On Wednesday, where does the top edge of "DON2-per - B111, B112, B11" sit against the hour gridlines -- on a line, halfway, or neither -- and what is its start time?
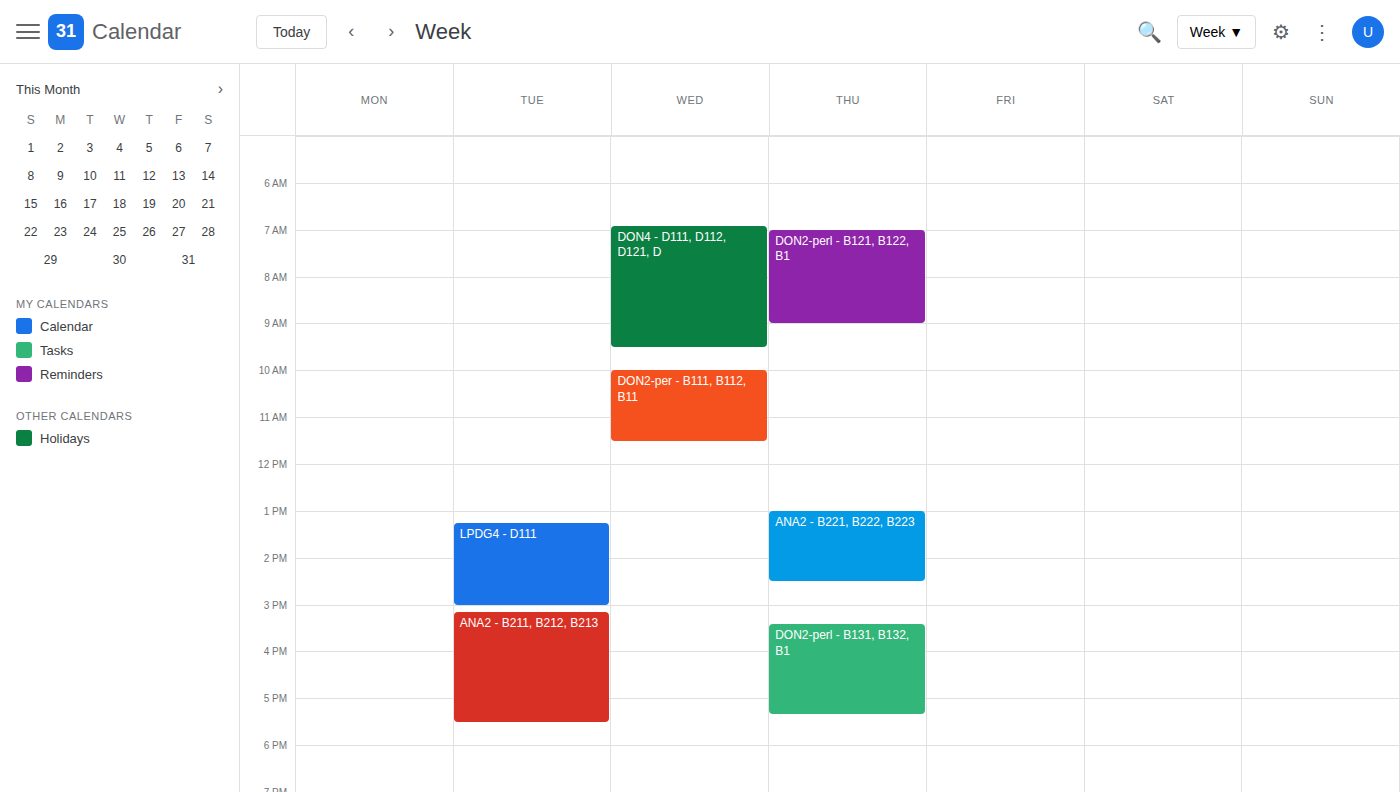
10:00 AM -- exactly on the 10 AM line.